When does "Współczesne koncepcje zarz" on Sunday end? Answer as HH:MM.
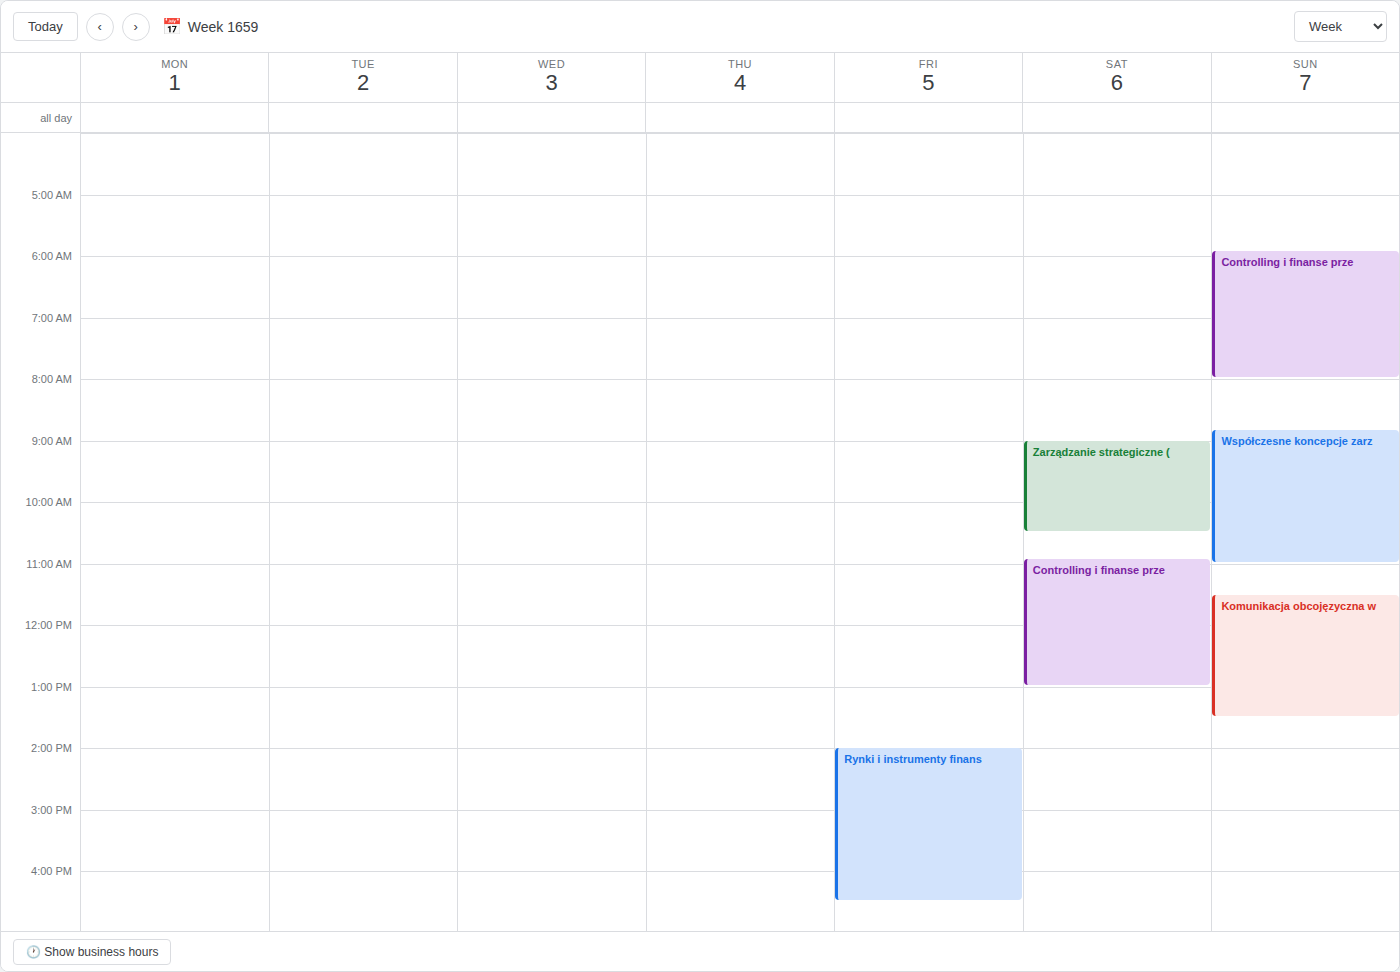
11:00